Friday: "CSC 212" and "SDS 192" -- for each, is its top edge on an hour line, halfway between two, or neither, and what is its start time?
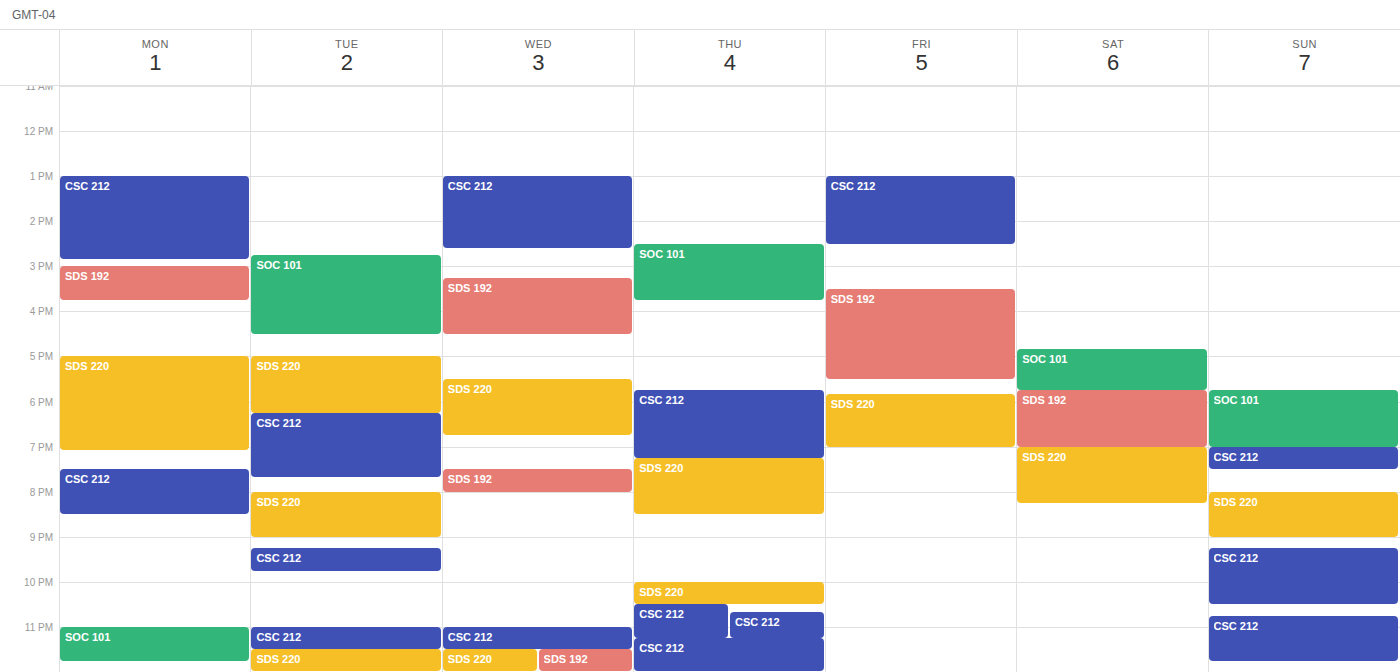
"CSC 212": 1:00 PM, exactly on the 1 PM line. "SDS 192": 3:30 PM, halfway between the 3 PM and 4 PM lines.